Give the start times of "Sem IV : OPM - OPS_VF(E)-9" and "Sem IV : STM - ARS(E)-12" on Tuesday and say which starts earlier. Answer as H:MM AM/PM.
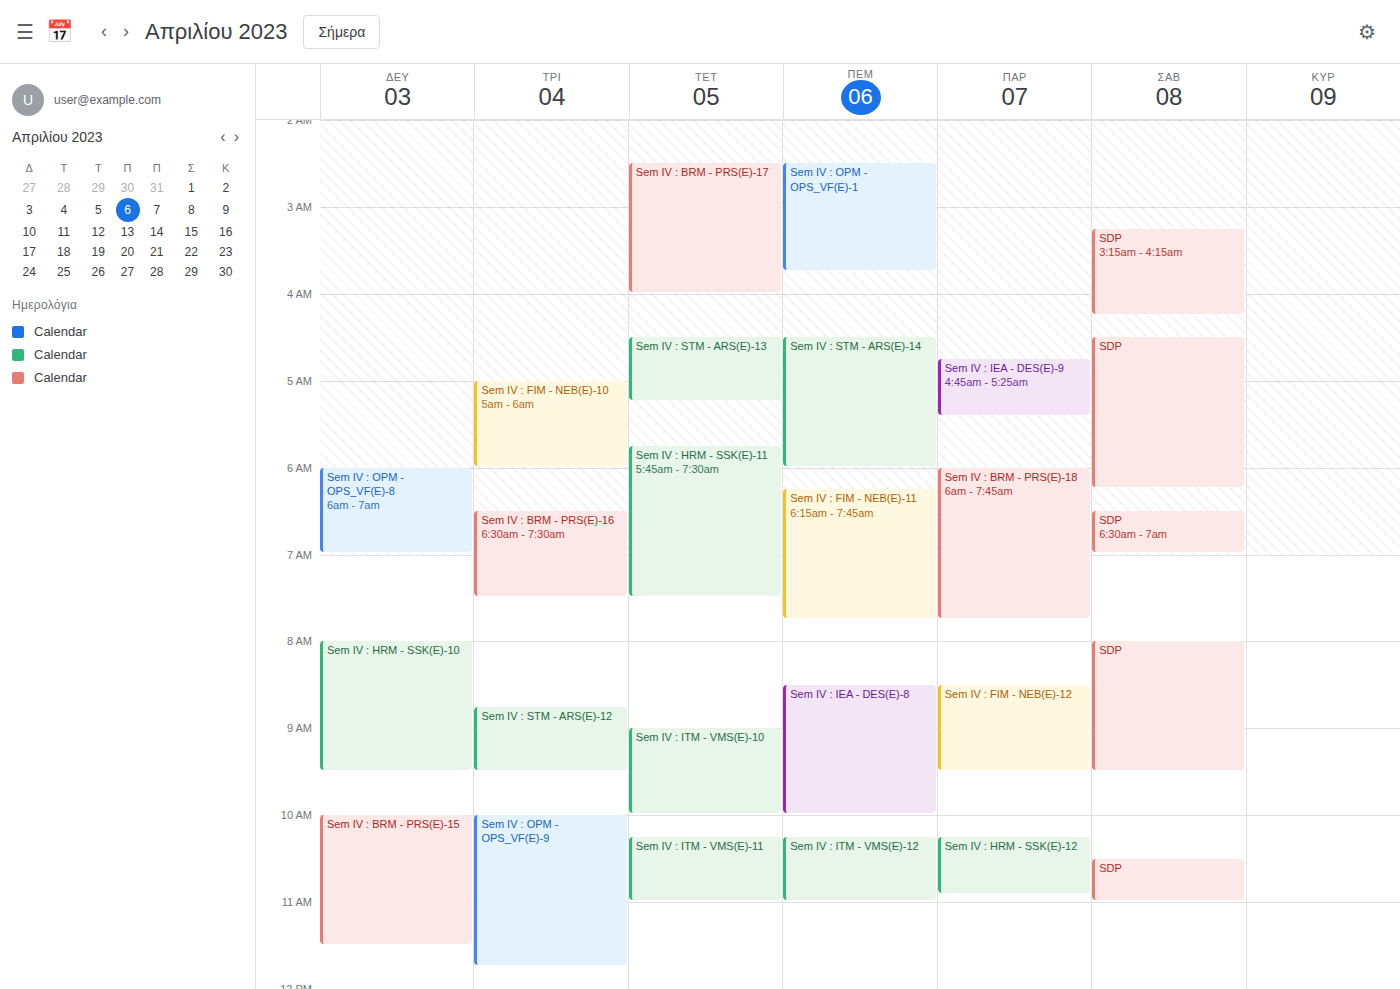
"Sem IV : STM - ARS(E)-12" 8:45 AM; "Sem IV : OPM - OPS_VF(E)-9" 10:00 AM.